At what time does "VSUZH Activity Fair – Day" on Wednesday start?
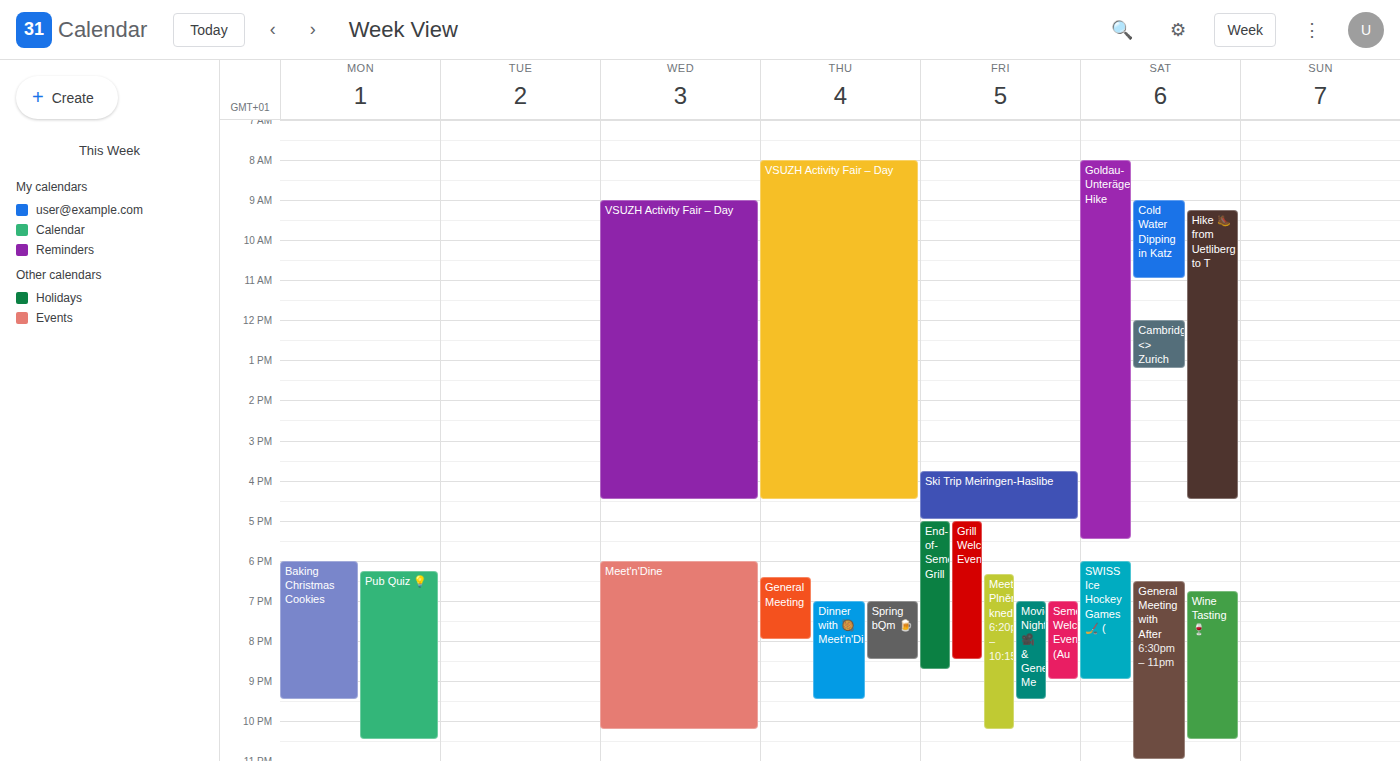
09:00